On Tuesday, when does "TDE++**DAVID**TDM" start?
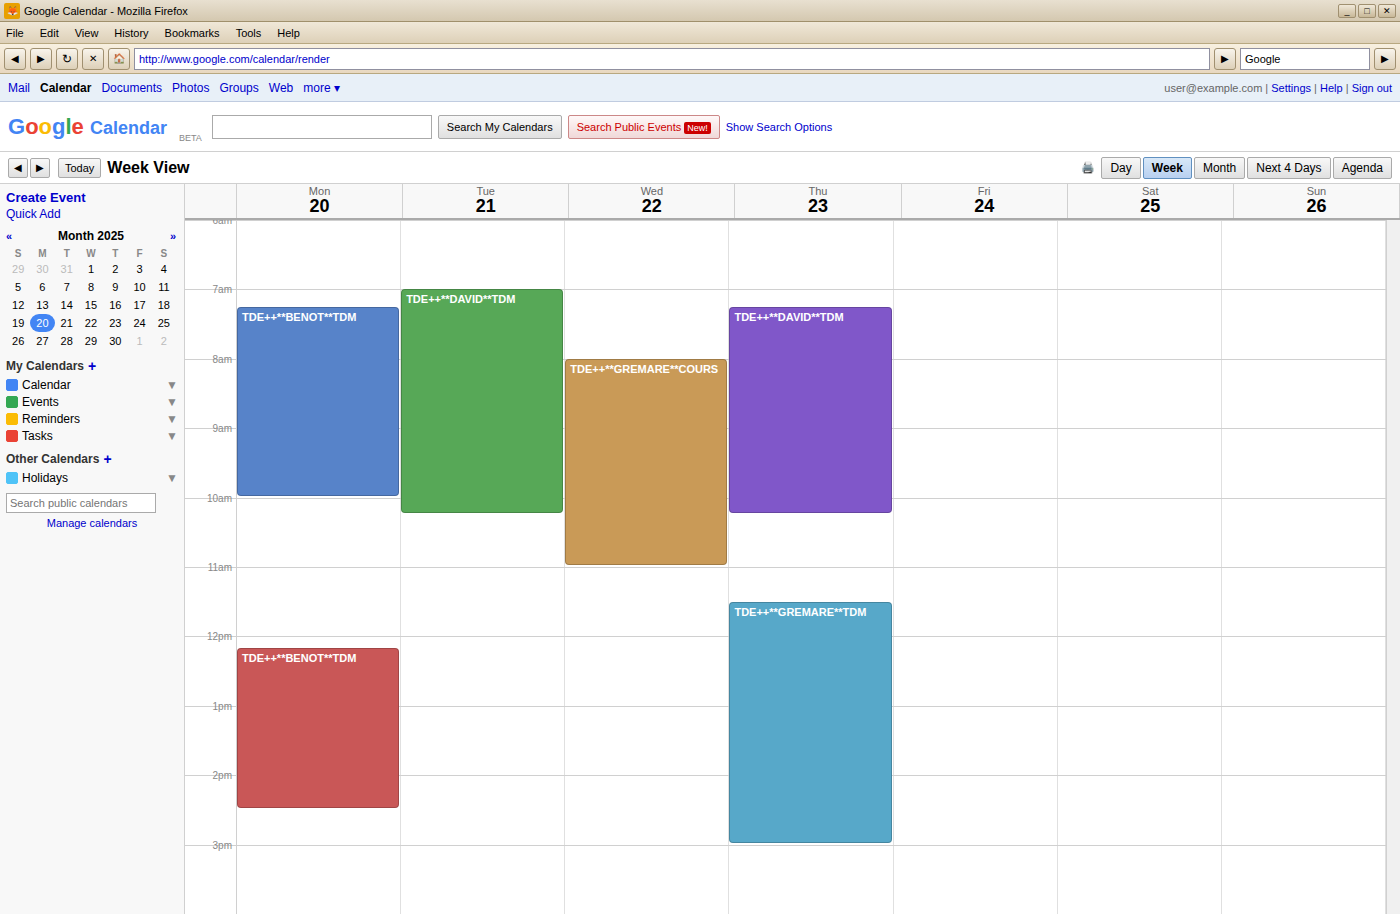
07:00